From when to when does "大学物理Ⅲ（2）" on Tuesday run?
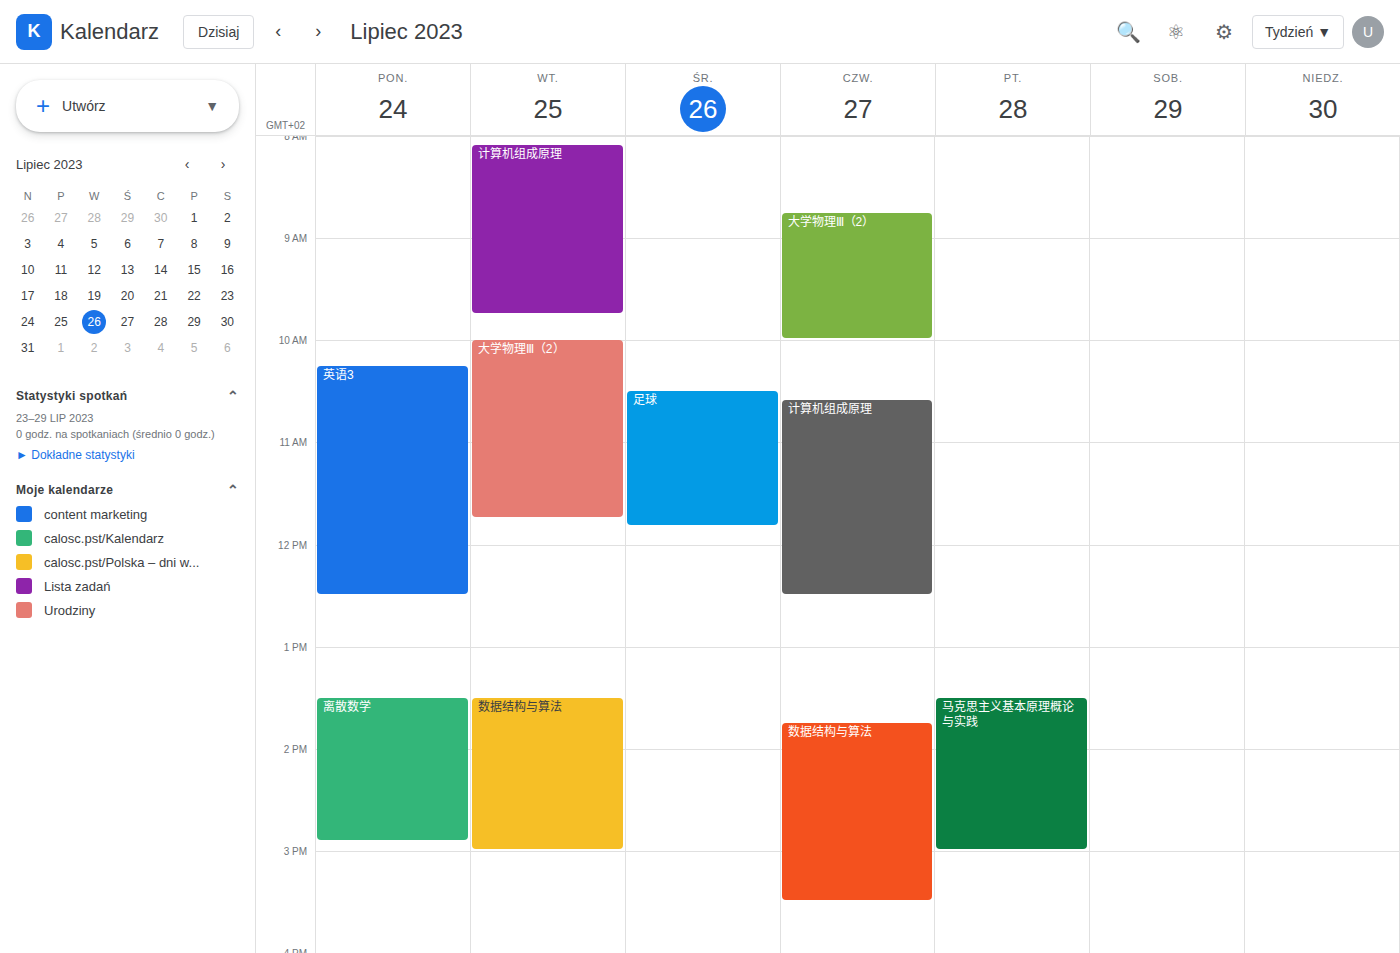
10:00 AM to 11:45 AM